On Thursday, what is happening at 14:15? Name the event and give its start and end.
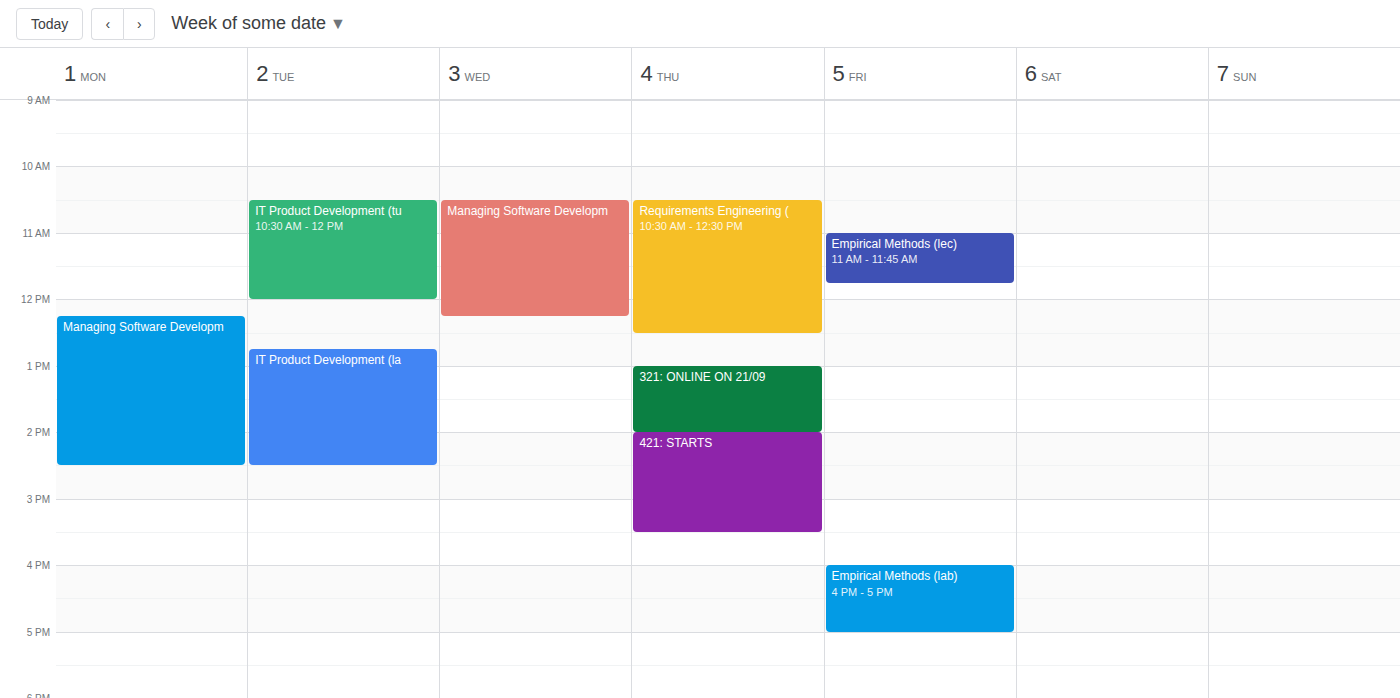
"421: STARTS", 14:00 to 15:30